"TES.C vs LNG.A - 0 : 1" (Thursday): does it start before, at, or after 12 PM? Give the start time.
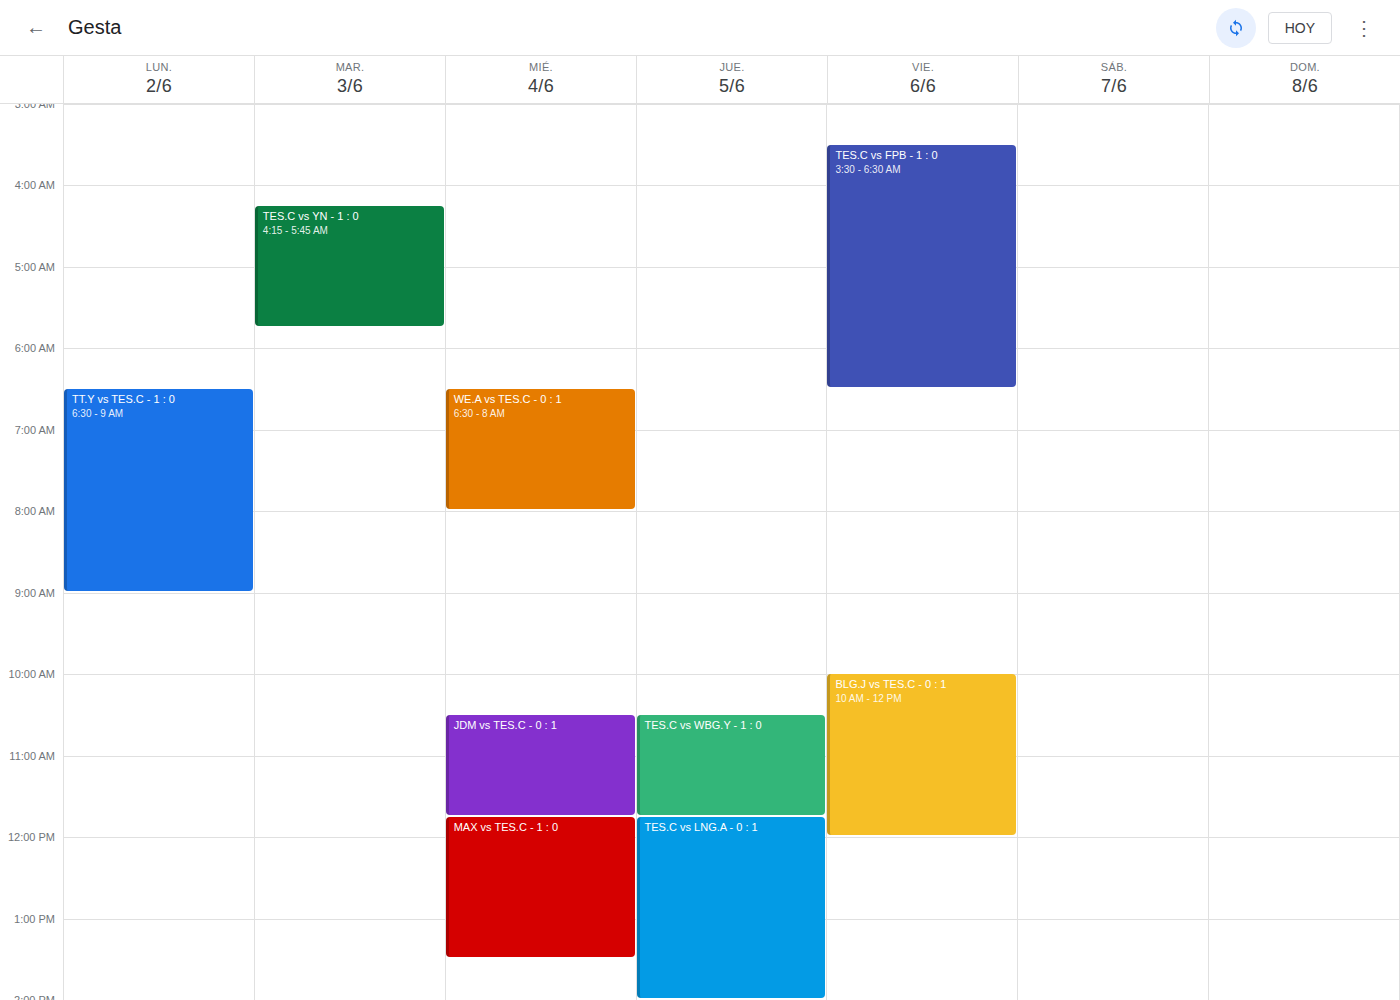
11:45 AM -- before 12 PM, 15 minutes above the 12 PM line.